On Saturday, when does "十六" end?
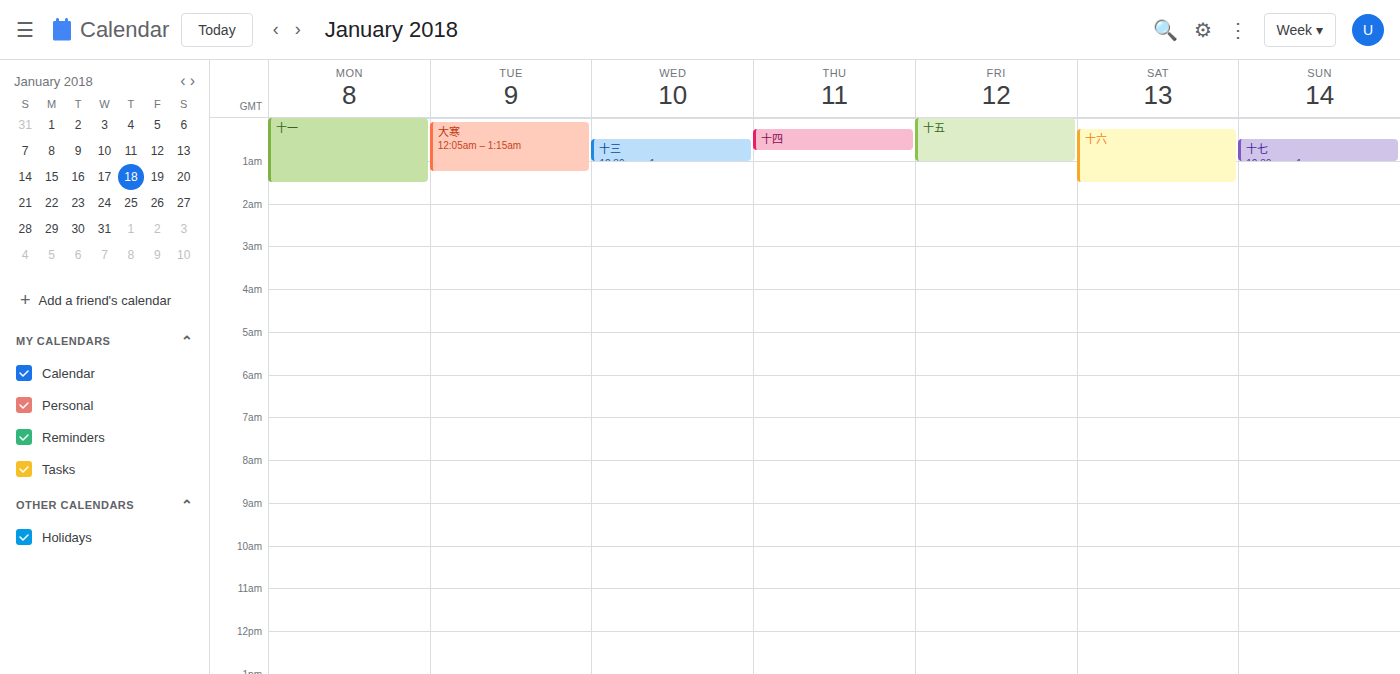
1:30 AM